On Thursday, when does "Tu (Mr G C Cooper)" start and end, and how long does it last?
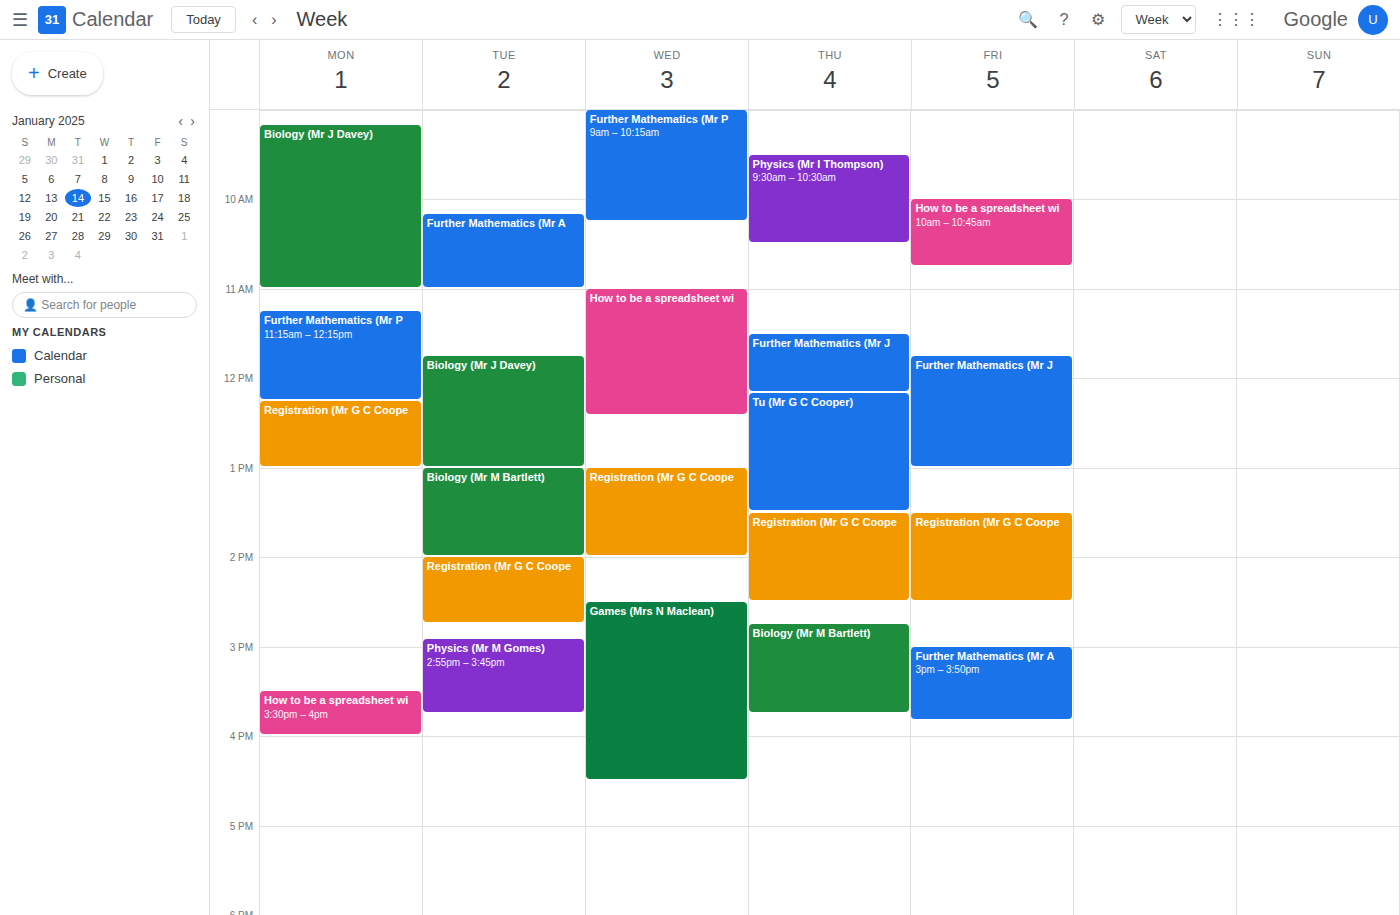
12:10 PM to 1:30 PM, 1 hour 20 minutes